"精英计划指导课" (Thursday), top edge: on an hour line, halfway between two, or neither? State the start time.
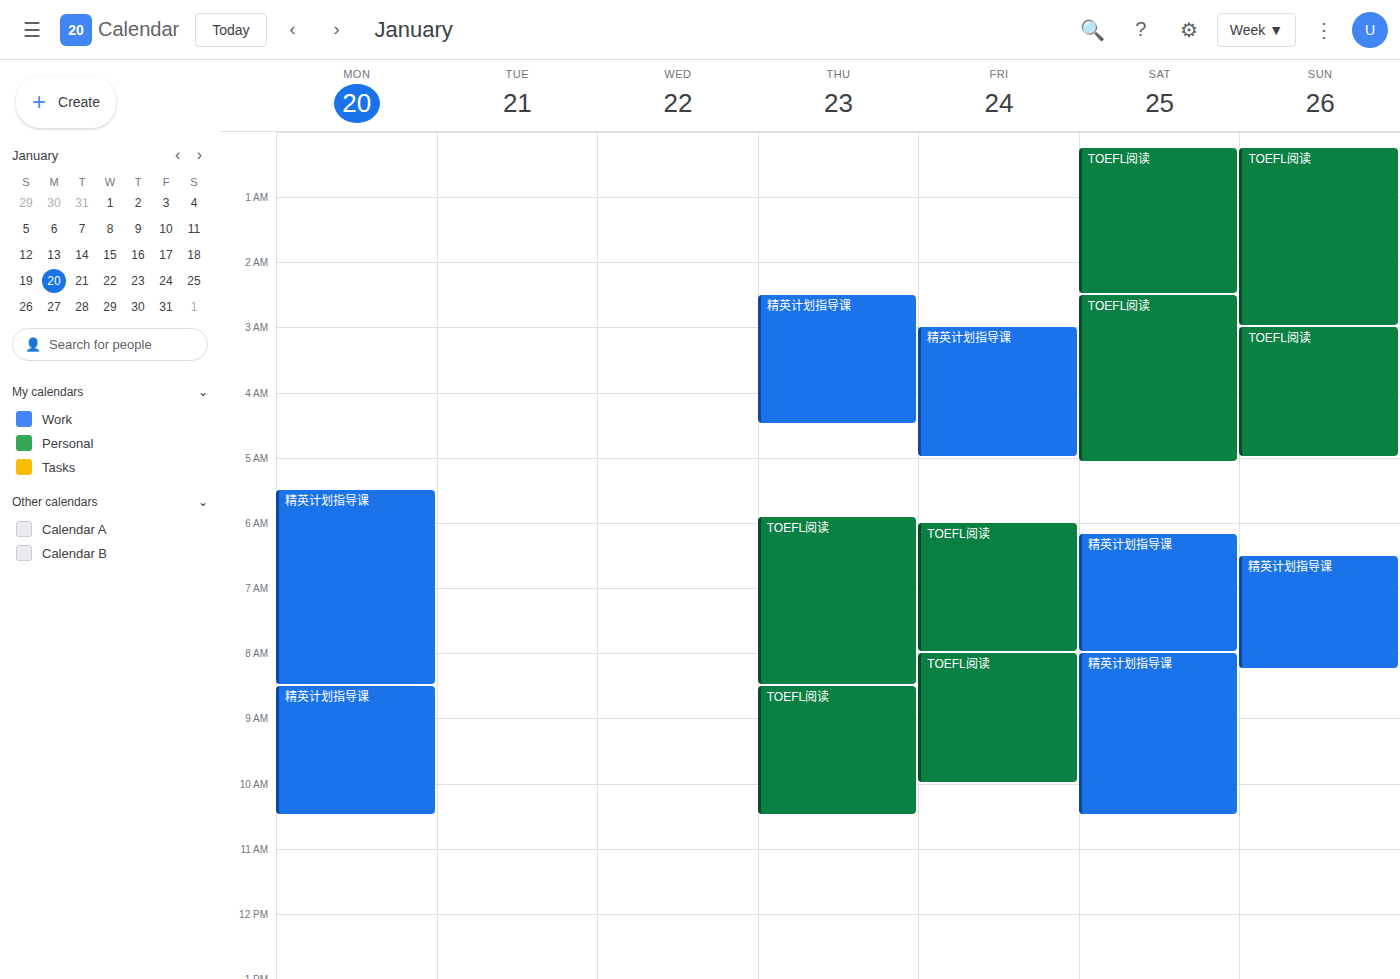
2:30 AM -- halfway between the 2 AM and 3 AM lines.